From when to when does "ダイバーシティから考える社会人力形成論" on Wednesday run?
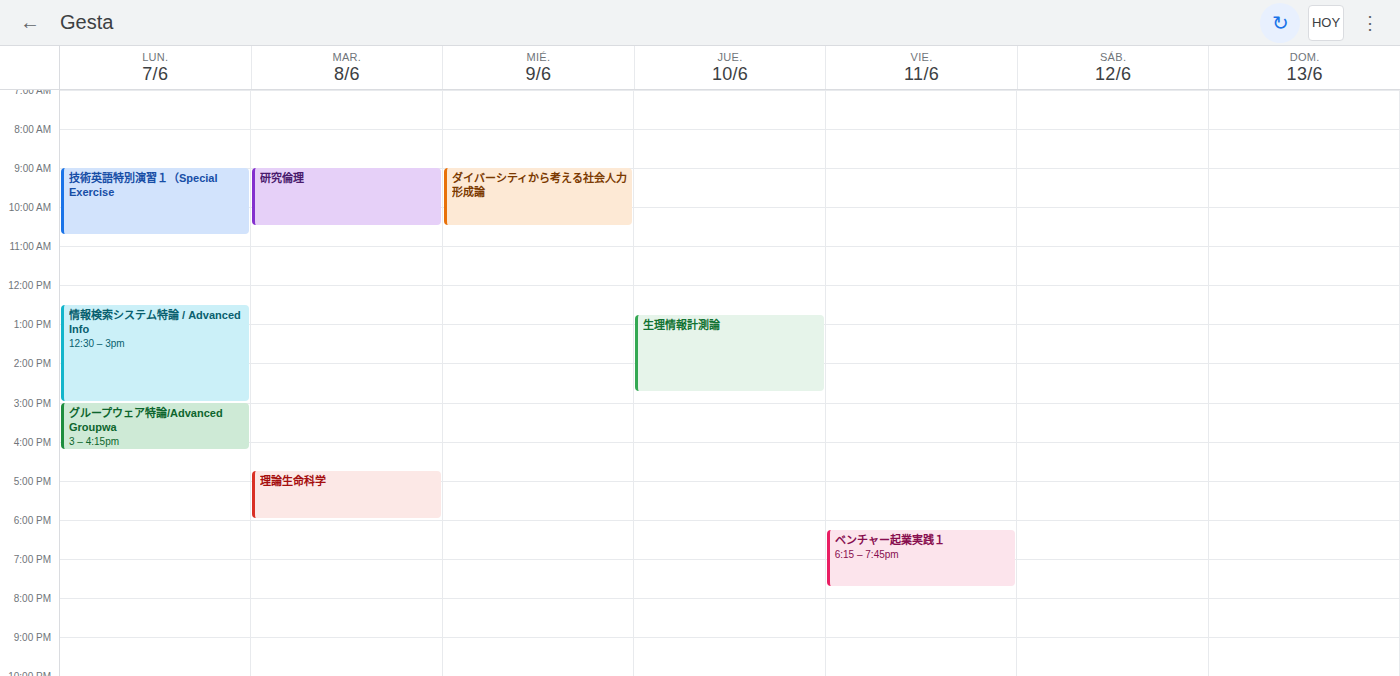
9:00 AM to 10:30 AM